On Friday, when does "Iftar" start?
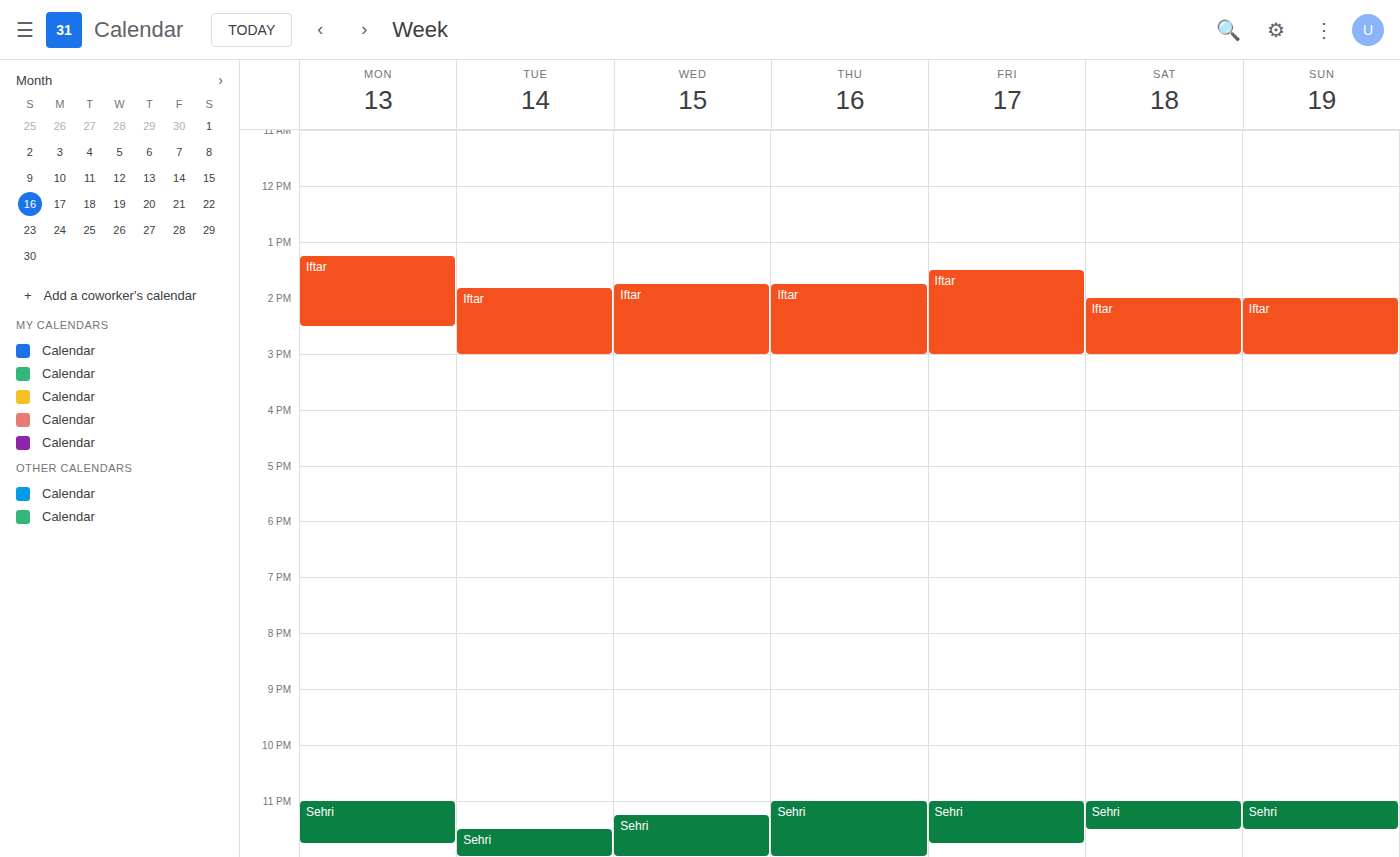
1:30 PM